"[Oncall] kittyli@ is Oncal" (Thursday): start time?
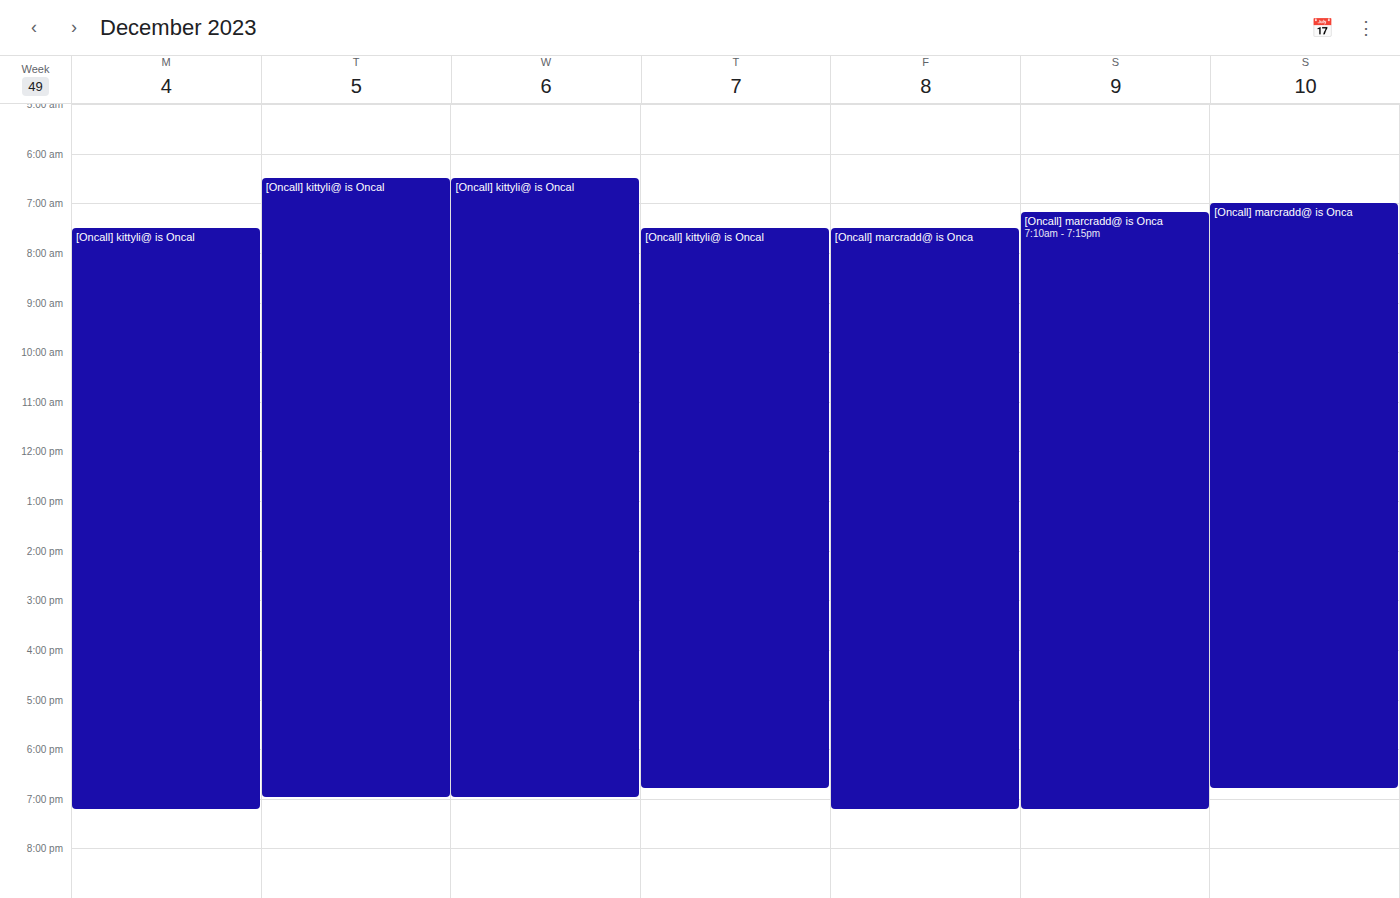
7:30 AM